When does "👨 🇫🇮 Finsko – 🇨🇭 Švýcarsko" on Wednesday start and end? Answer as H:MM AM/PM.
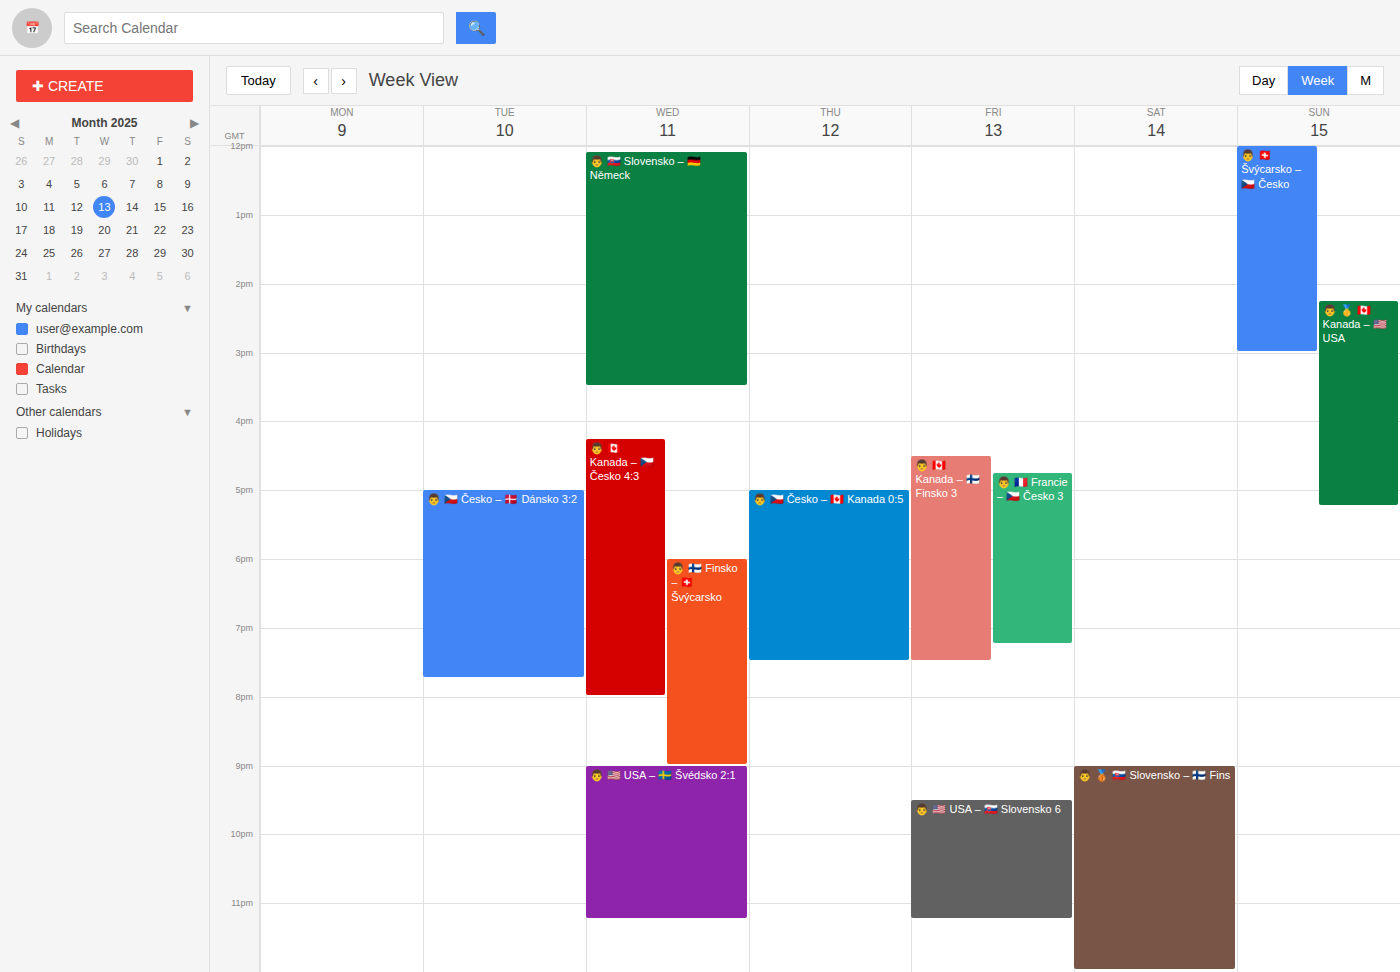
6:00 PM to 9:00 PM